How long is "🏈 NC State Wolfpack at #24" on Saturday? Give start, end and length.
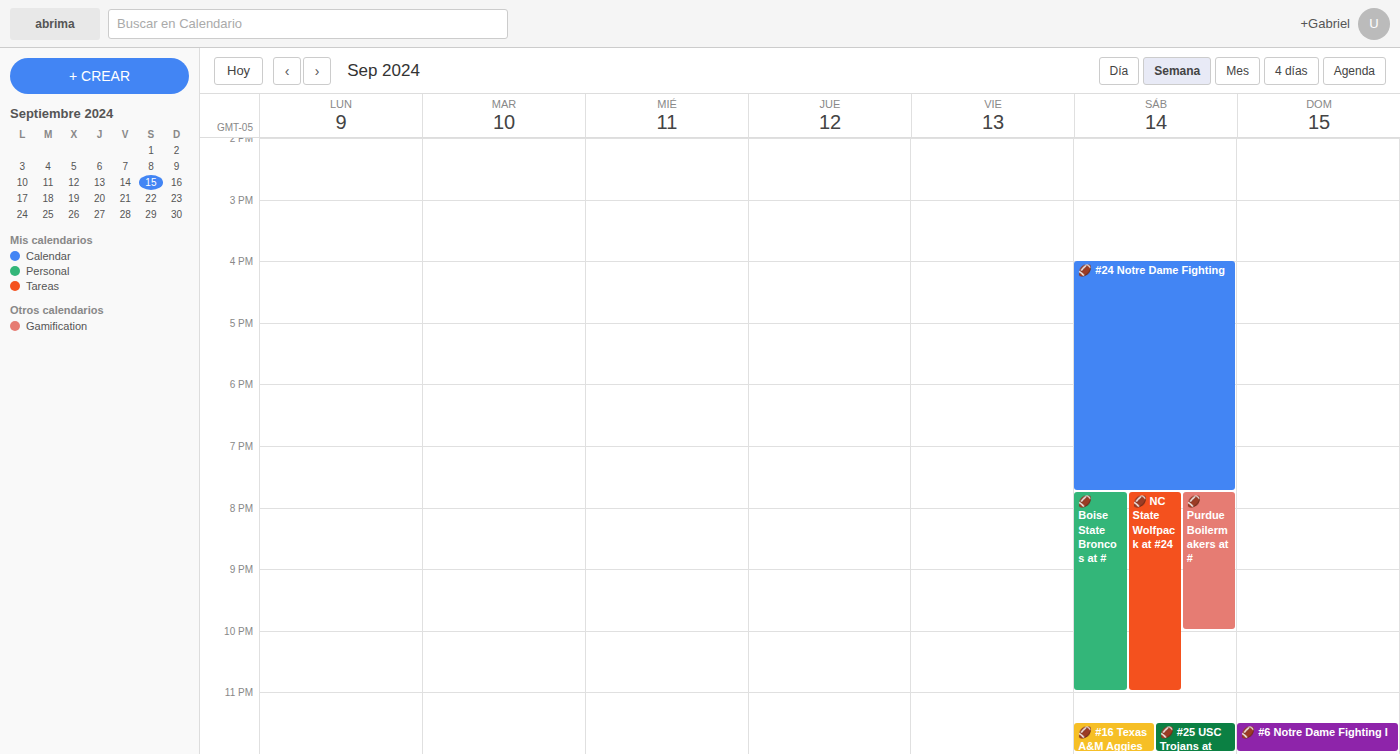
7:45 PM to 11:00 PM, 3 hours 15 minutes